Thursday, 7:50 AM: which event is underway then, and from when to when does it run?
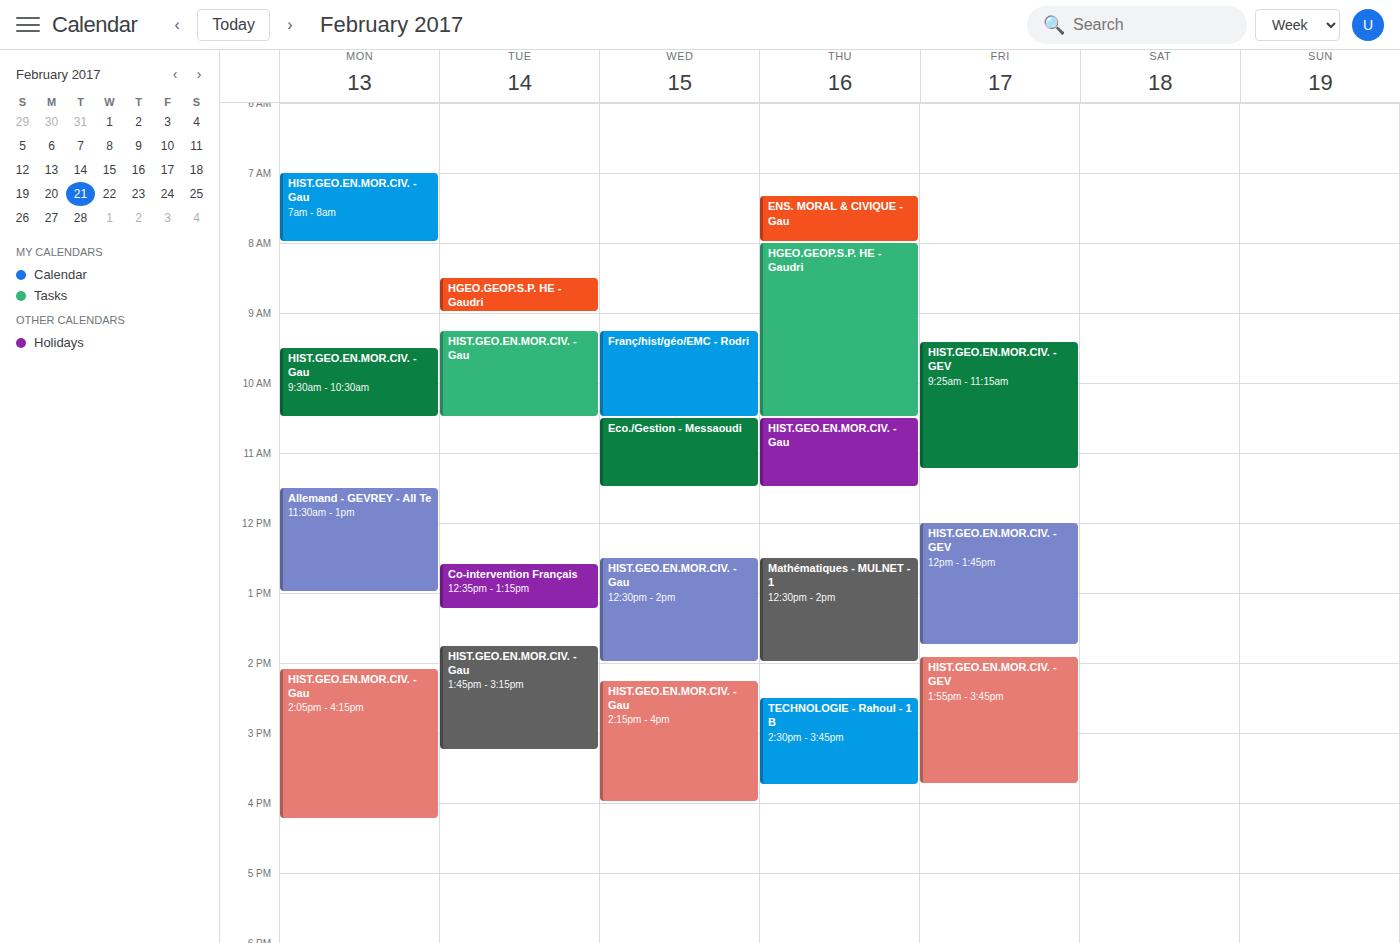
"ENS. MORAL & CIVIQUE - Gau", 7:20 AM to 8:00 AM